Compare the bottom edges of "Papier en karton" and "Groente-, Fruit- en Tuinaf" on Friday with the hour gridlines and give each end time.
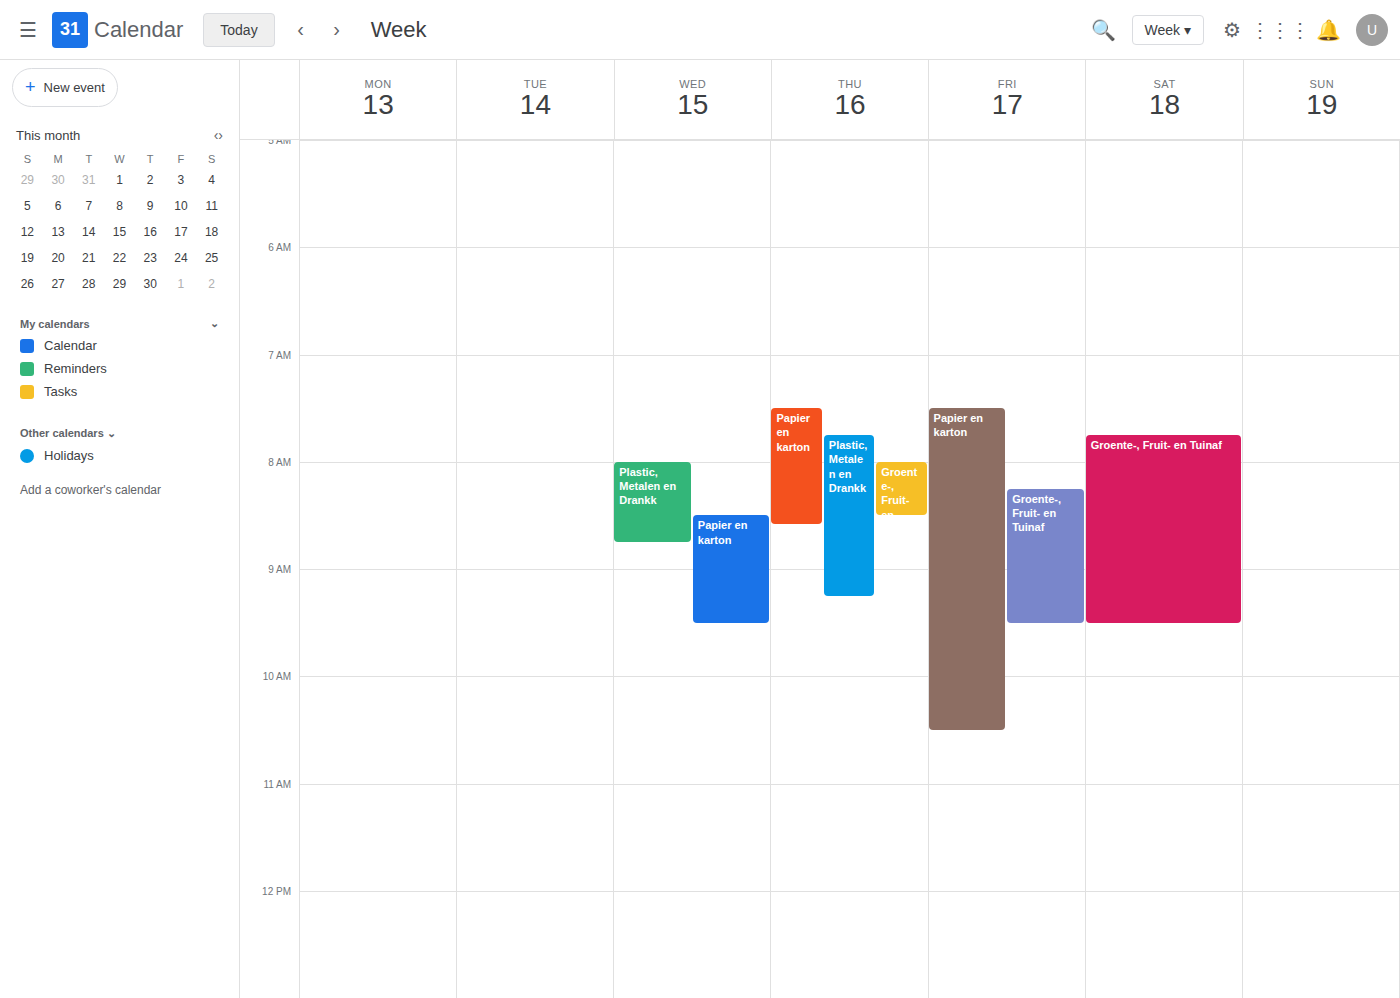
"Papier en karton": 10:30, halfway between the 10:00 and 11:00 lines. "Groente-, Fruit- en Tuinaf": 09:30, halfway between the 09:00 and 10:00 lines.